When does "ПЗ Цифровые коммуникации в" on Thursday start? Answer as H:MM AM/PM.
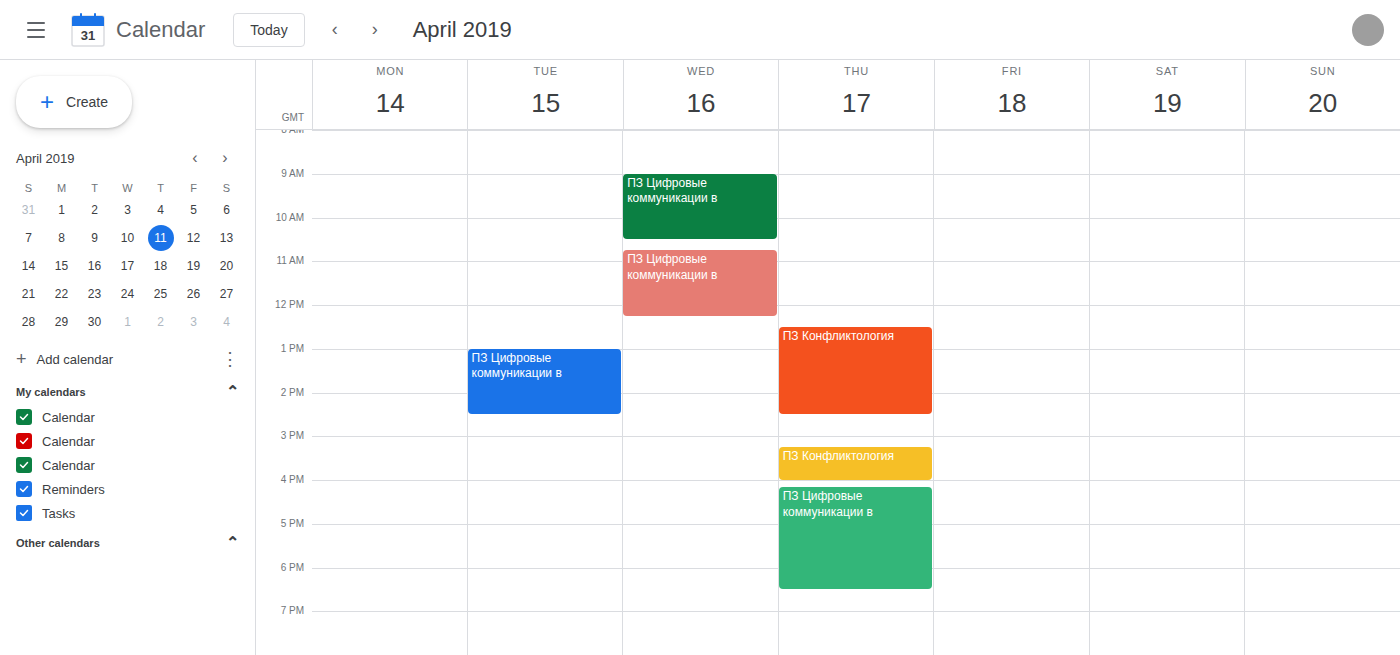
4:10 PM